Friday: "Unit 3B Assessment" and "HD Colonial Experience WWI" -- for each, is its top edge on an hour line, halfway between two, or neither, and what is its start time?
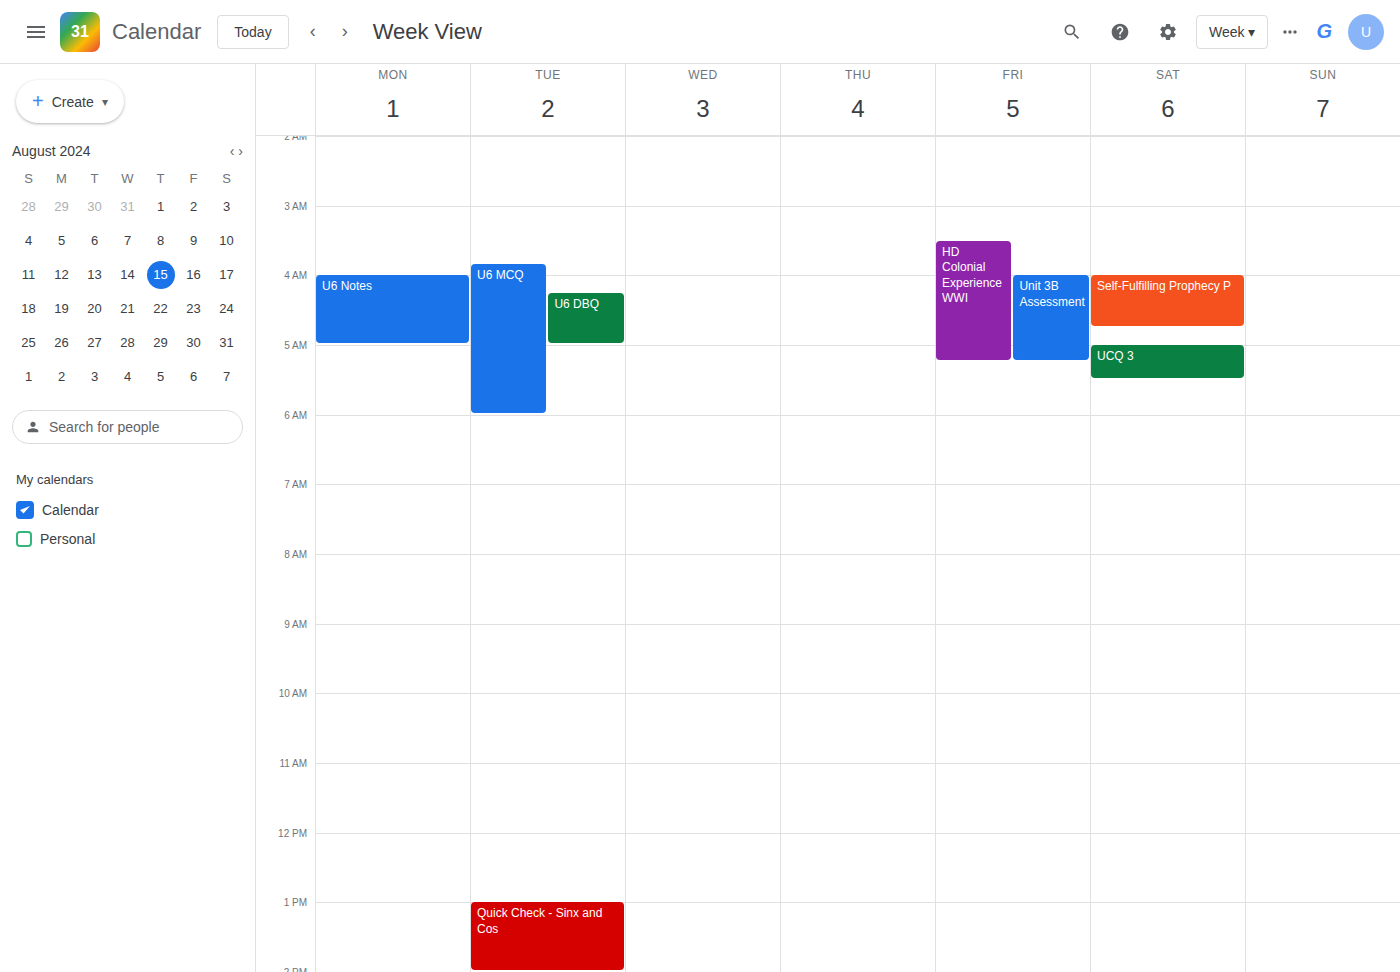
"Unit 3B Assessment": 4:00 AM, exactly on the 4 AM line. "HD Colonial Experience WWI": 3:30 AM, halfway between the 3 AM and 4 AM lines.